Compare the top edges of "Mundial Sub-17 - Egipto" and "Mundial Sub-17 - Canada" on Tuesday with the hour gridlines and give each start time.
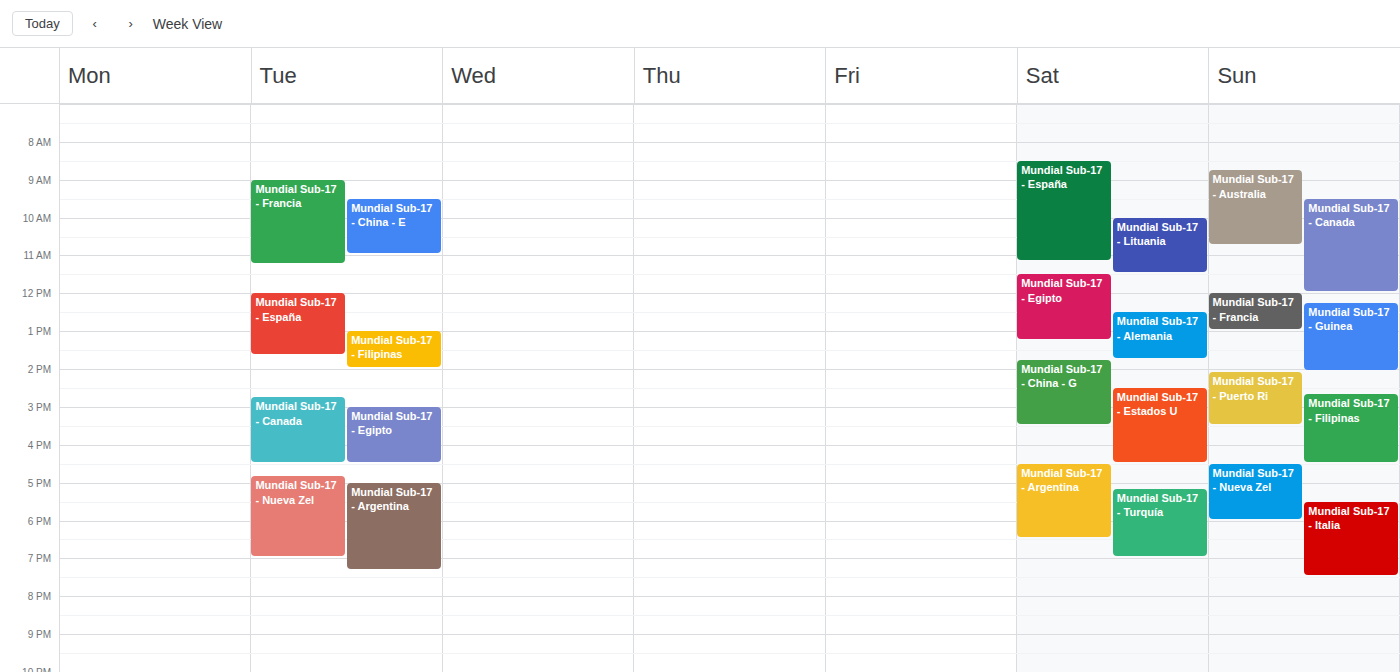
"Mundial Sub-17 - Egipto": 3:00 PM, exactly on the 3 PM line. "Mundial Sub-17 - Canada": 2:45 PM, neither: three quarters of the way from the 2 PM line to the 3 PM line.